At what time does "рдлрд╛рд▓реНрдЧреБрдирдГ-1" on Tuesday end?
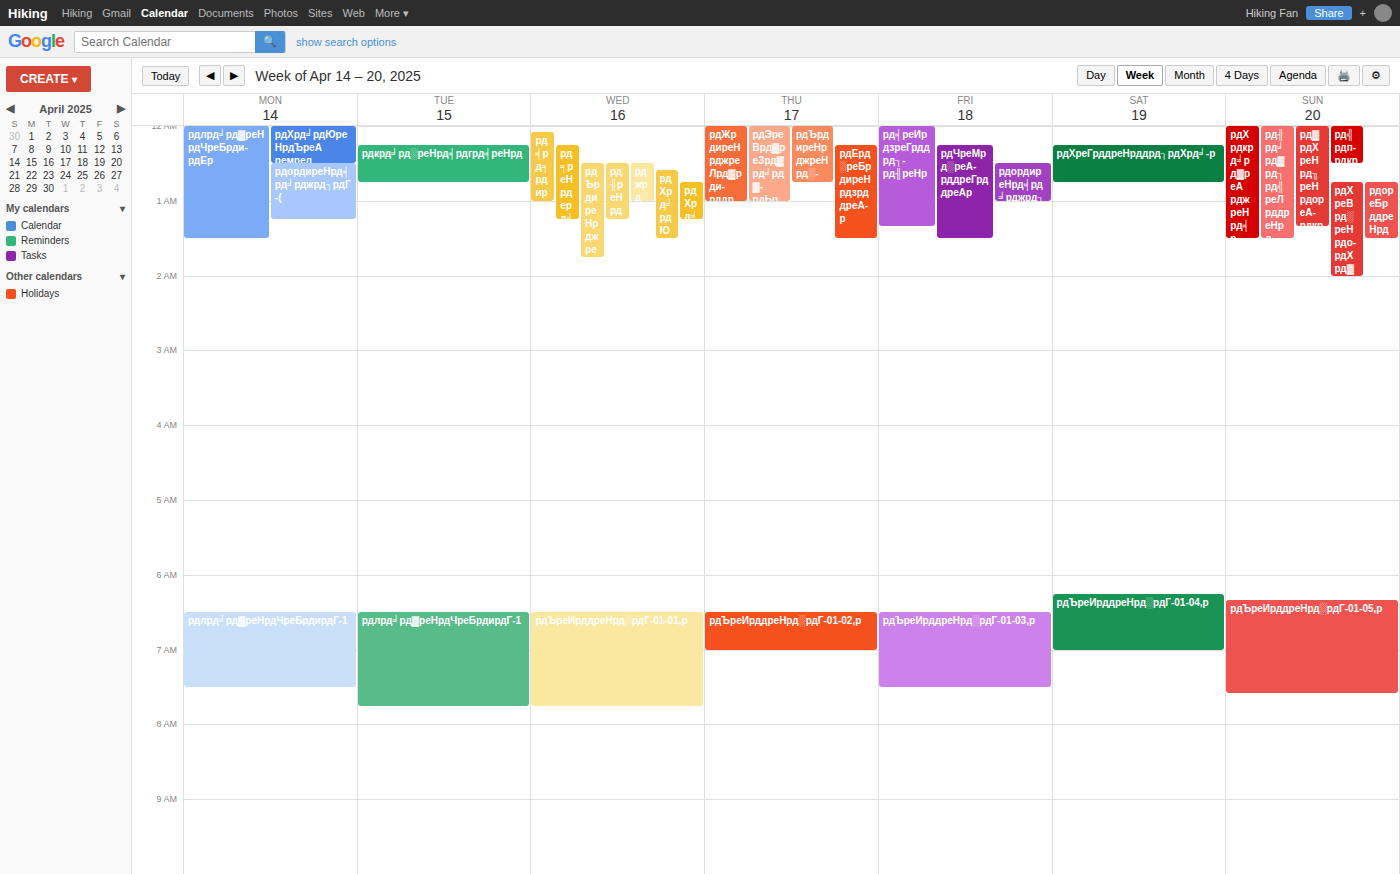
07:45